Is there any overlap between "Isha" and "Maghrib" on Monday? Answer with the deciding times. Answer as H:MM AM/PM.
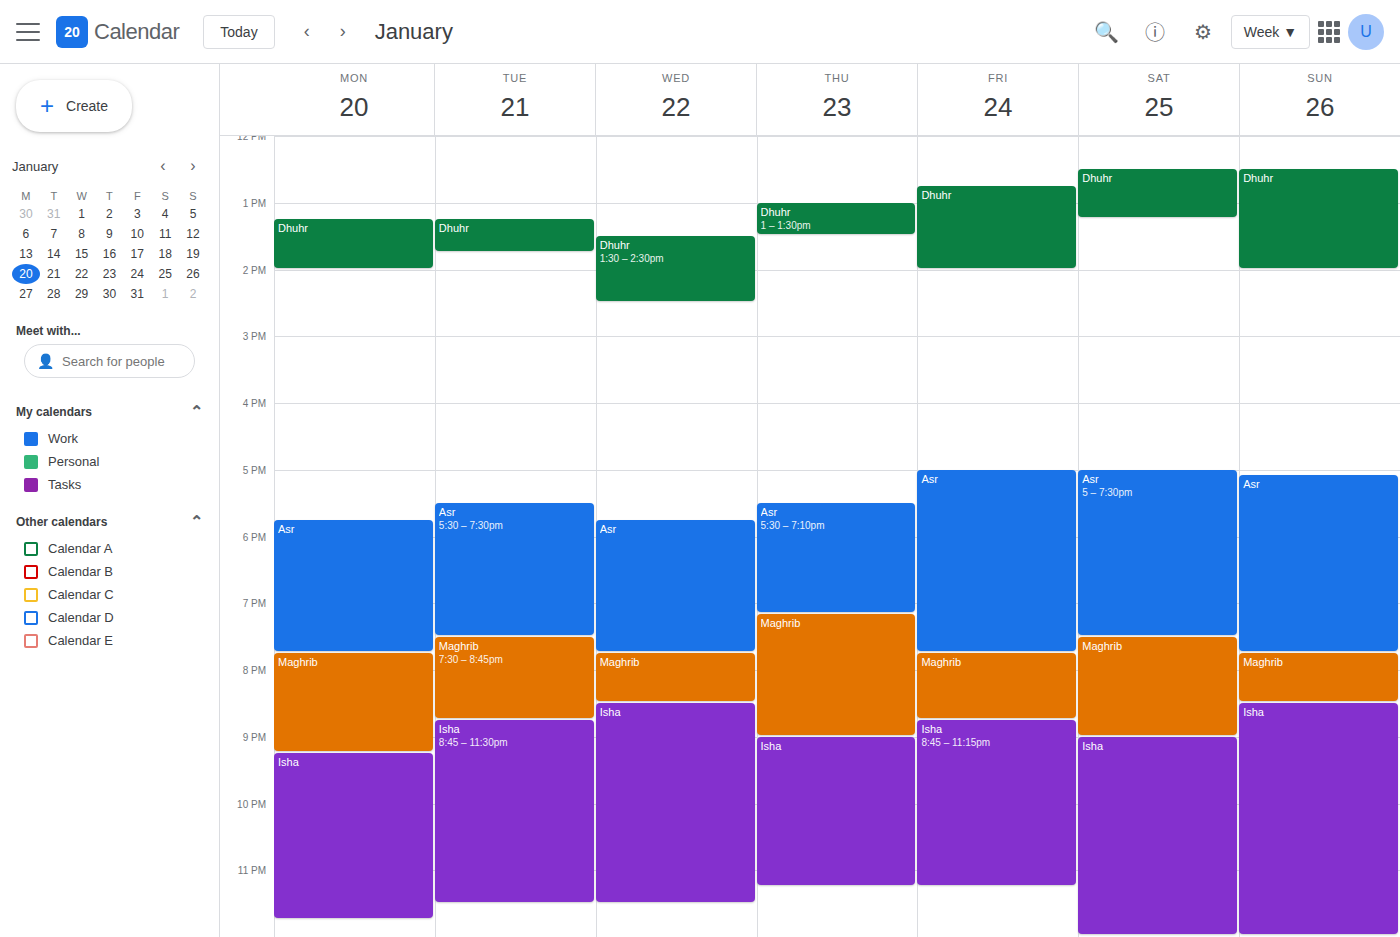
"Maghrib" ends at 9:15 PM, exactly when "Isha" starts -- they touch but do not overlap.